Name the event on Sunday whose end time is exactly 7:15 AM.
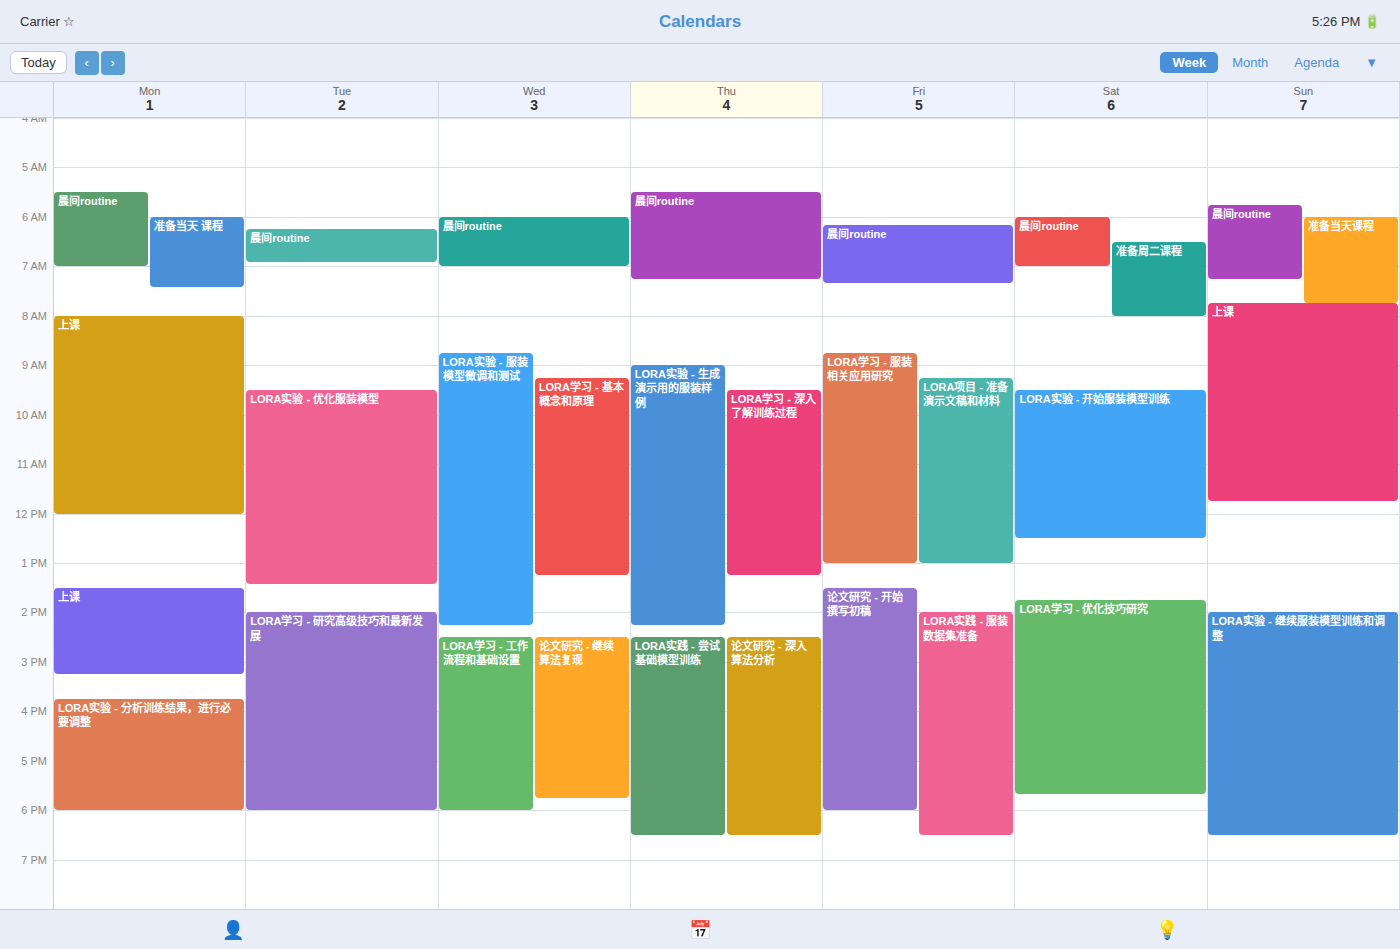
"晨间routine"